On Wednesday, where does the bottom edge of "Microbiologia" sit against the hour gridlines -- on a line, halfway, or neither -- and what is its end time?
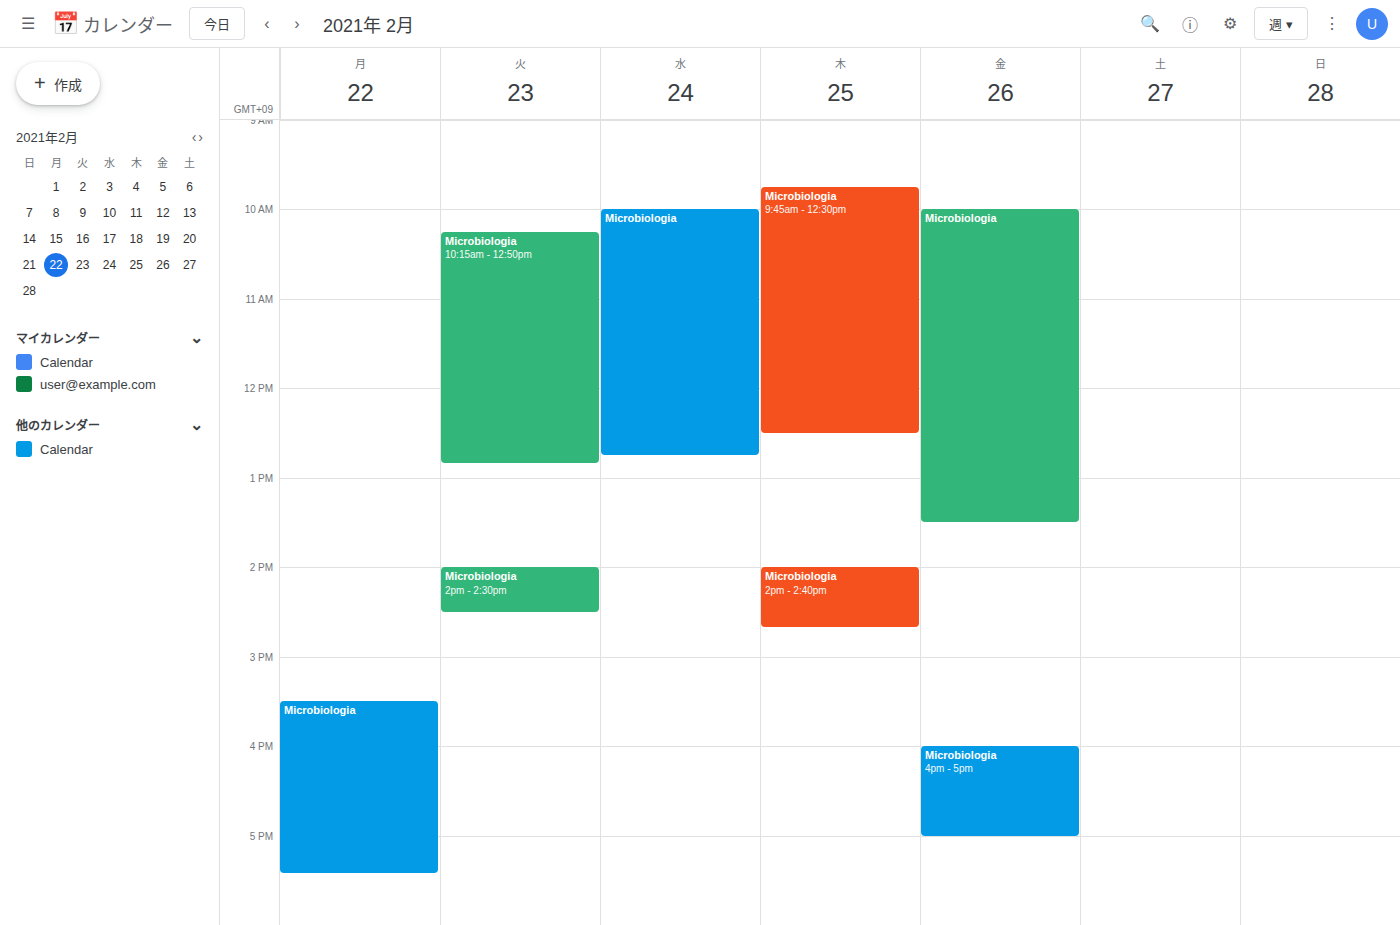
12:45 PM -- neither: three quarters of the way from the 12 PM line to the 1 PM line.